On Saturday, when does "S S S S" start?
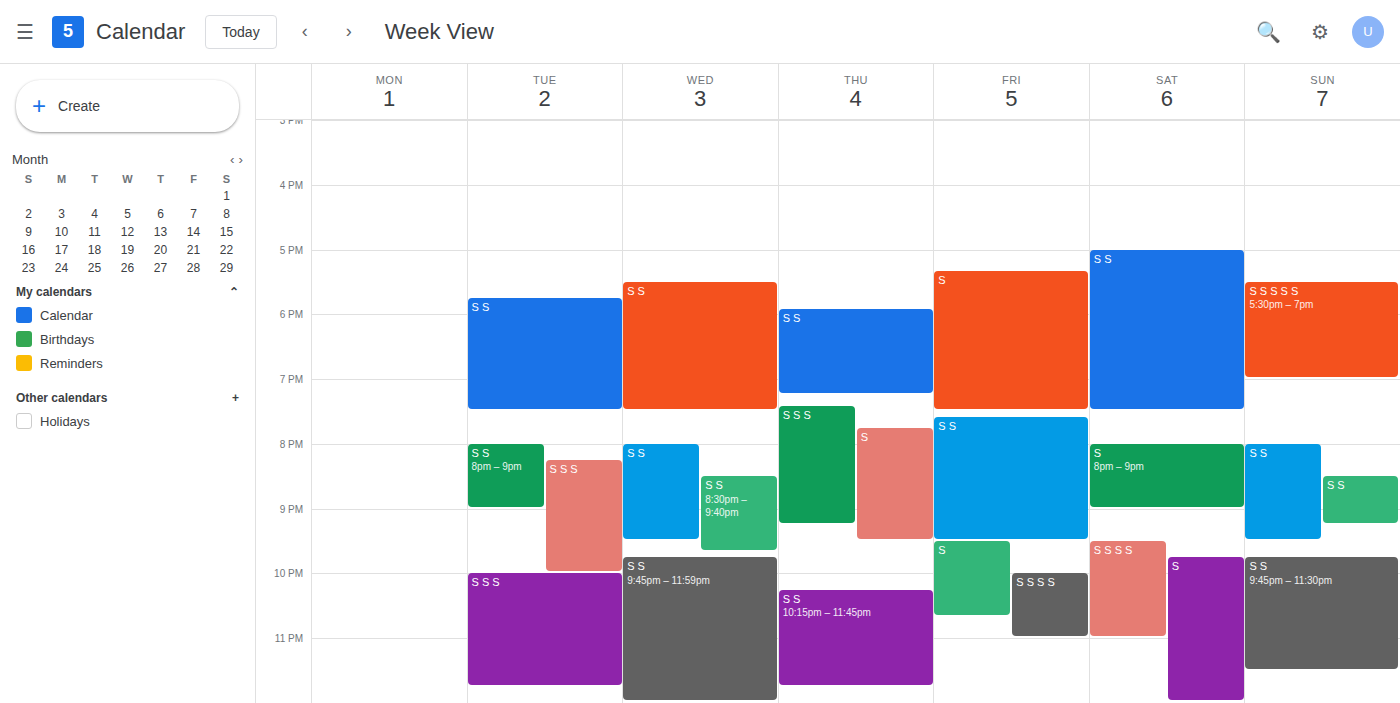
9:30 PM